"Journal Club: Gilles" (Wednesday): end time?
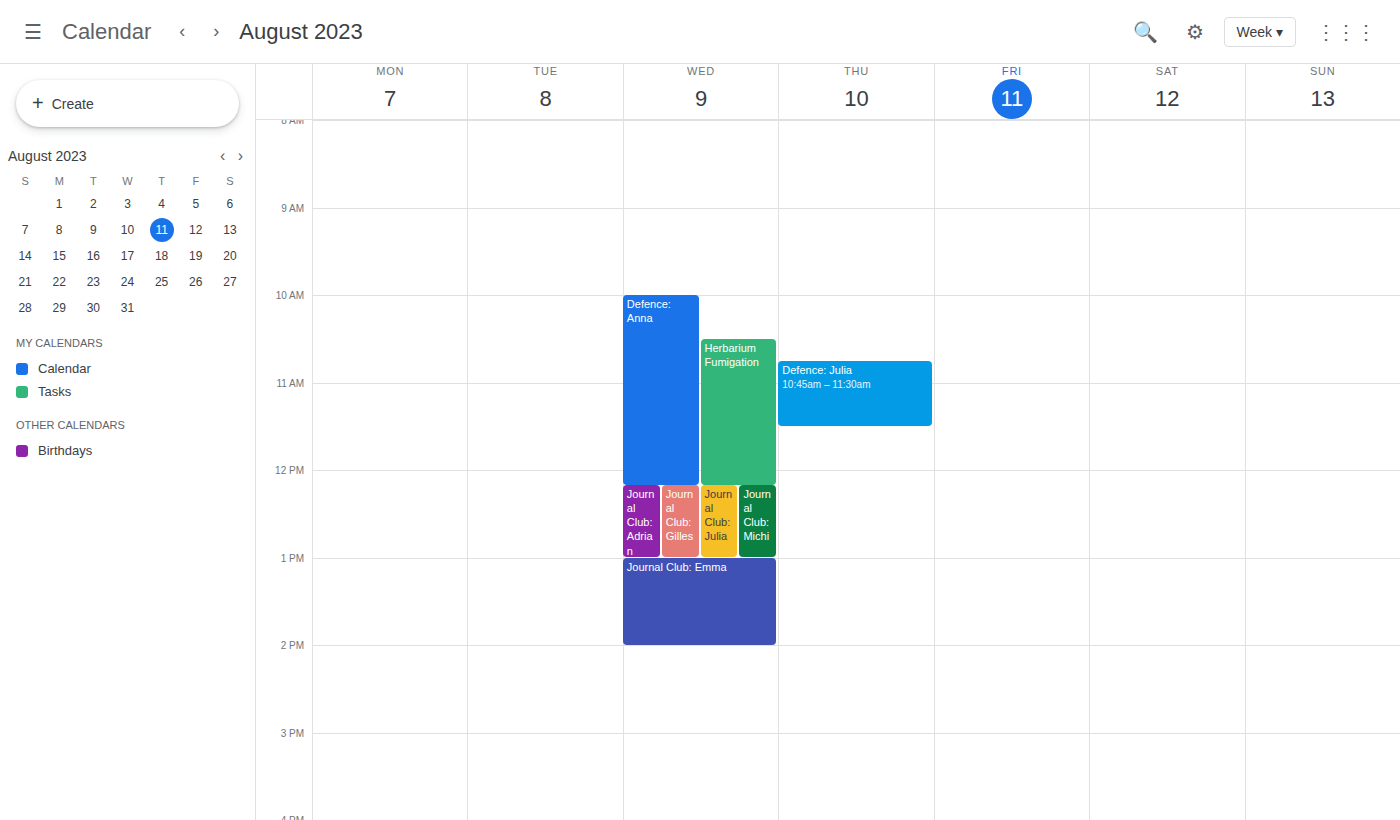
1:00 PM